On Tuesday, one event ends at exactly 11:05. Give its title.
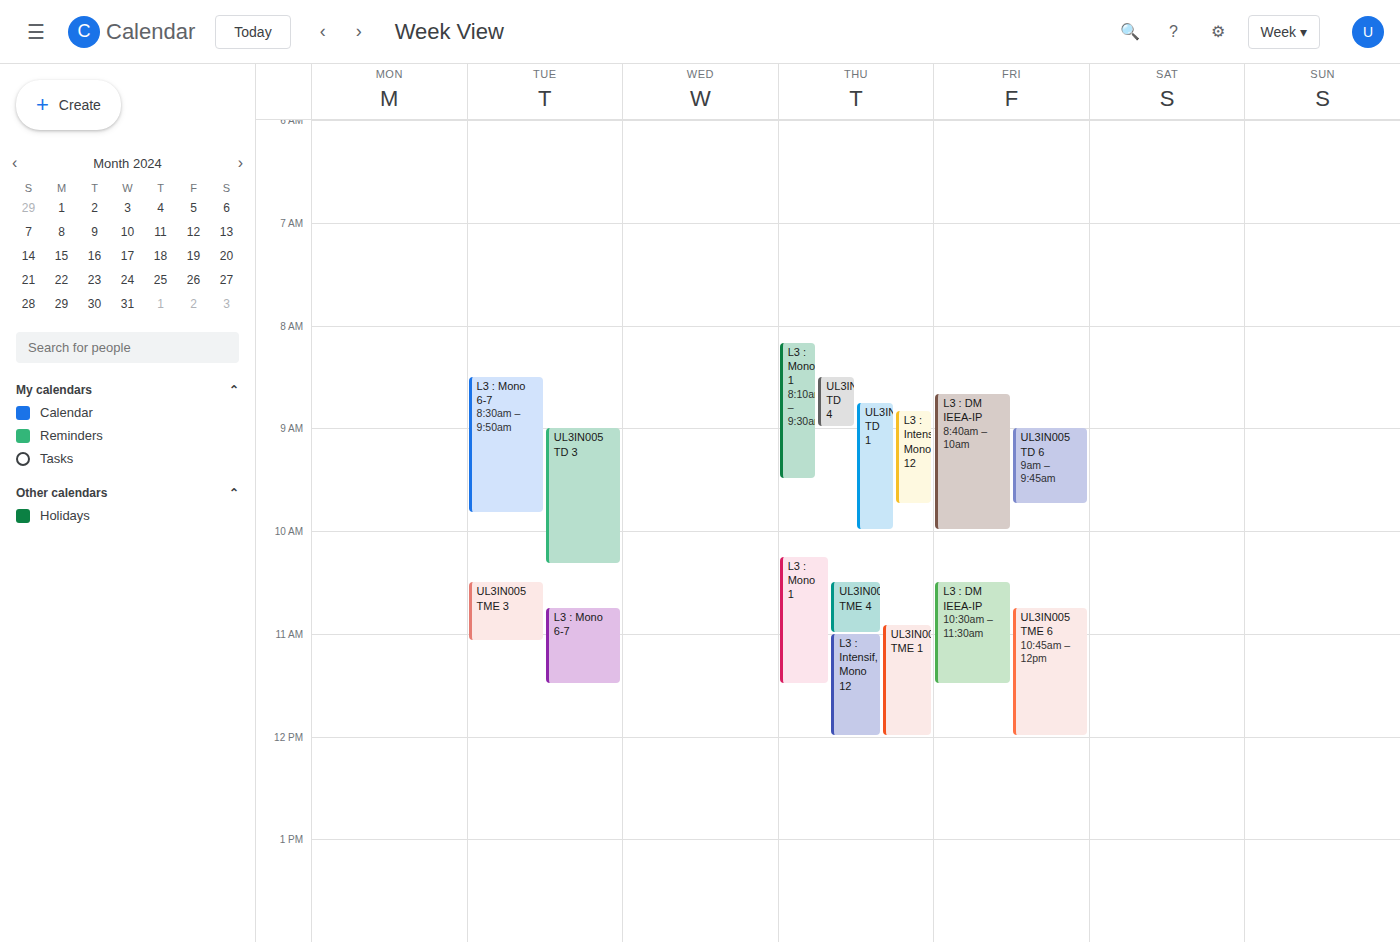
"UL3IN005 TME 3"